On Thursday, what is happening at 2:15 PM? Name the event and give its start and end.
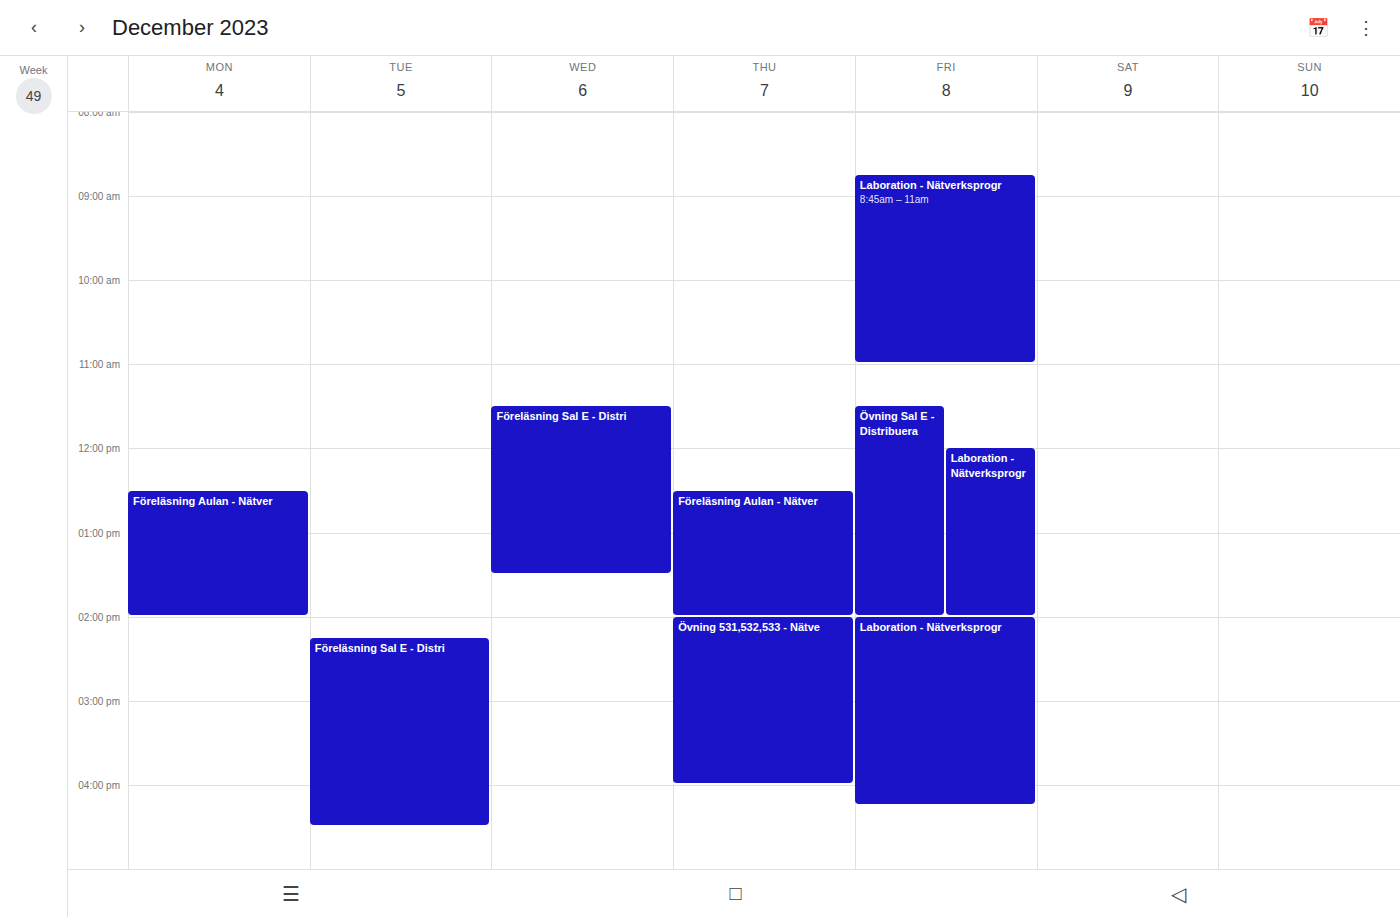
"Övning 531,532,533 - Nätve", 2:00 PM to 4:00 PM